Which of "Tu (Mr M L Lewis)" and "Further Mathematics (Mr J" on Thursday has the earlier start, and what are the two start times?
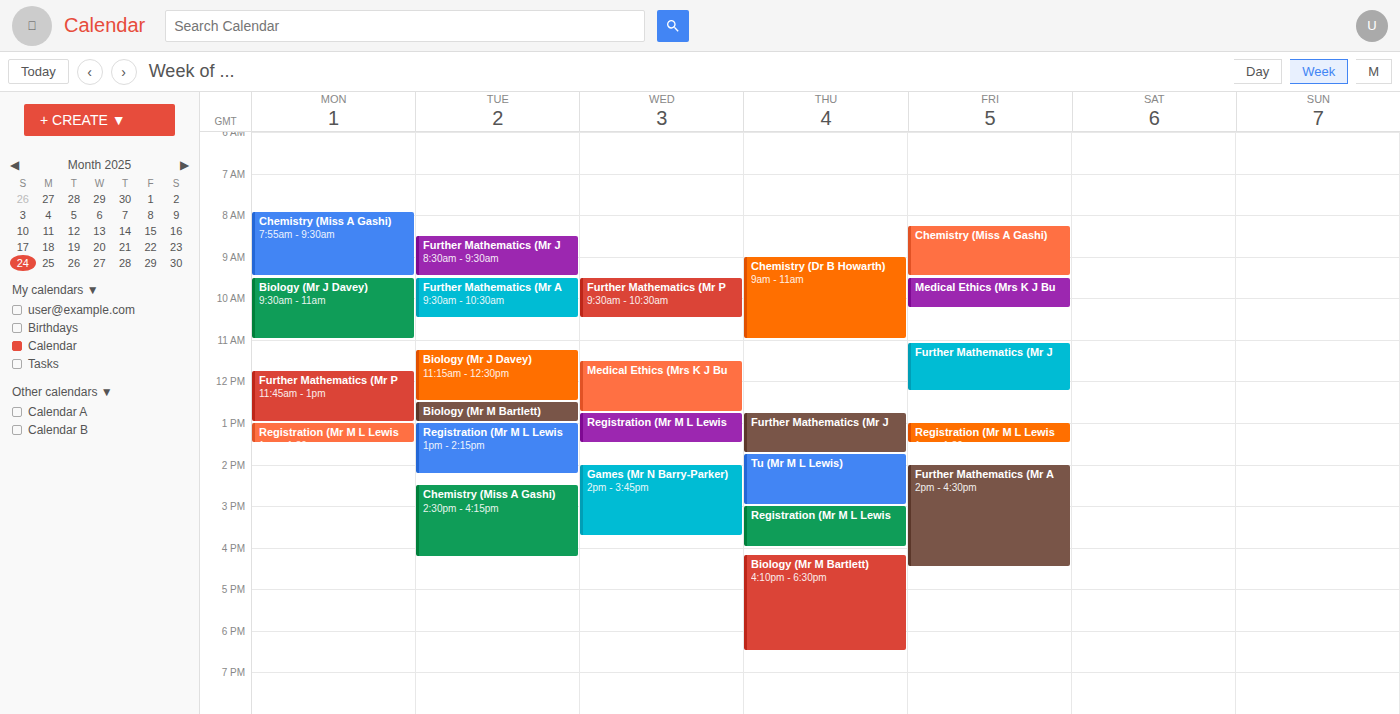
"Further Mathematics (Mr J" 12:45; "Tu (Mr M L Lewis)" 13:45.